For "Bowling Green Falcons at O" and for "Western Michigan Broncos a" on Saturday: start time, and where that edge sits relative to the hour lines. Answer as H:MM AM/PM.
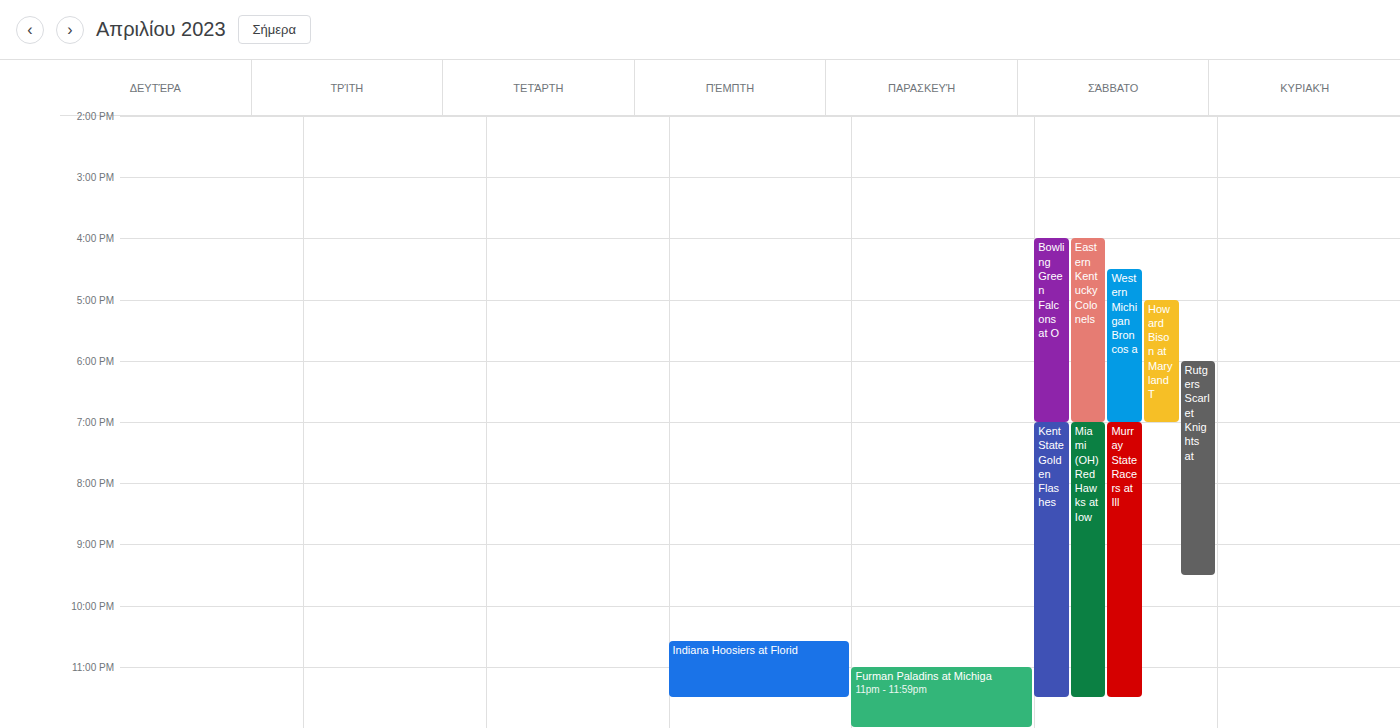
"Bowling Green Falcons at O": 4:00 PM, exactly on the 4 PM line. "Western Michigan Broncos a": 4:30 PM, halfway between the 4 PM and 5 PM lines.